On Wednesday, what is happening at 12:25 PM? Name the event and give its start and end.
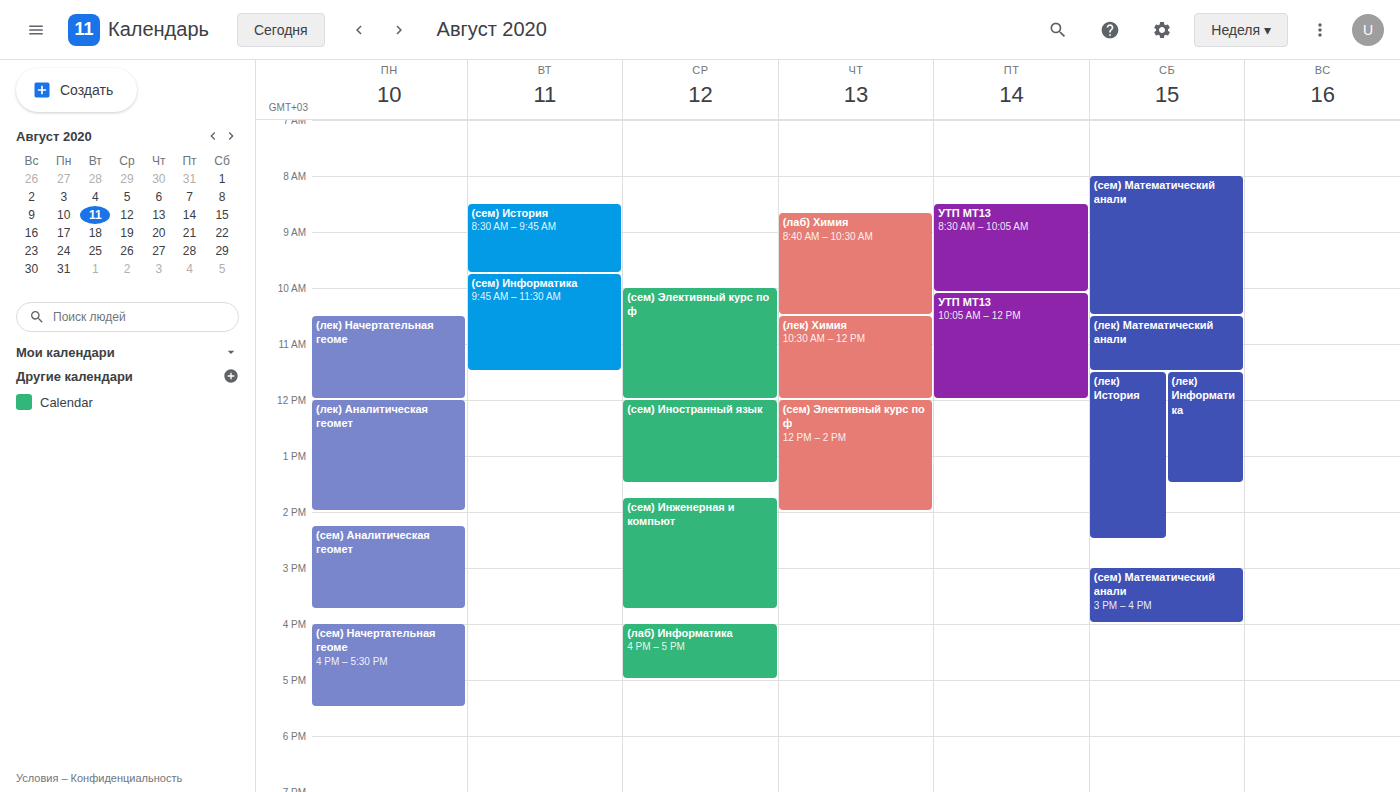
"(сем) Иностранный язык", 12:00 PM to 1:30 PM